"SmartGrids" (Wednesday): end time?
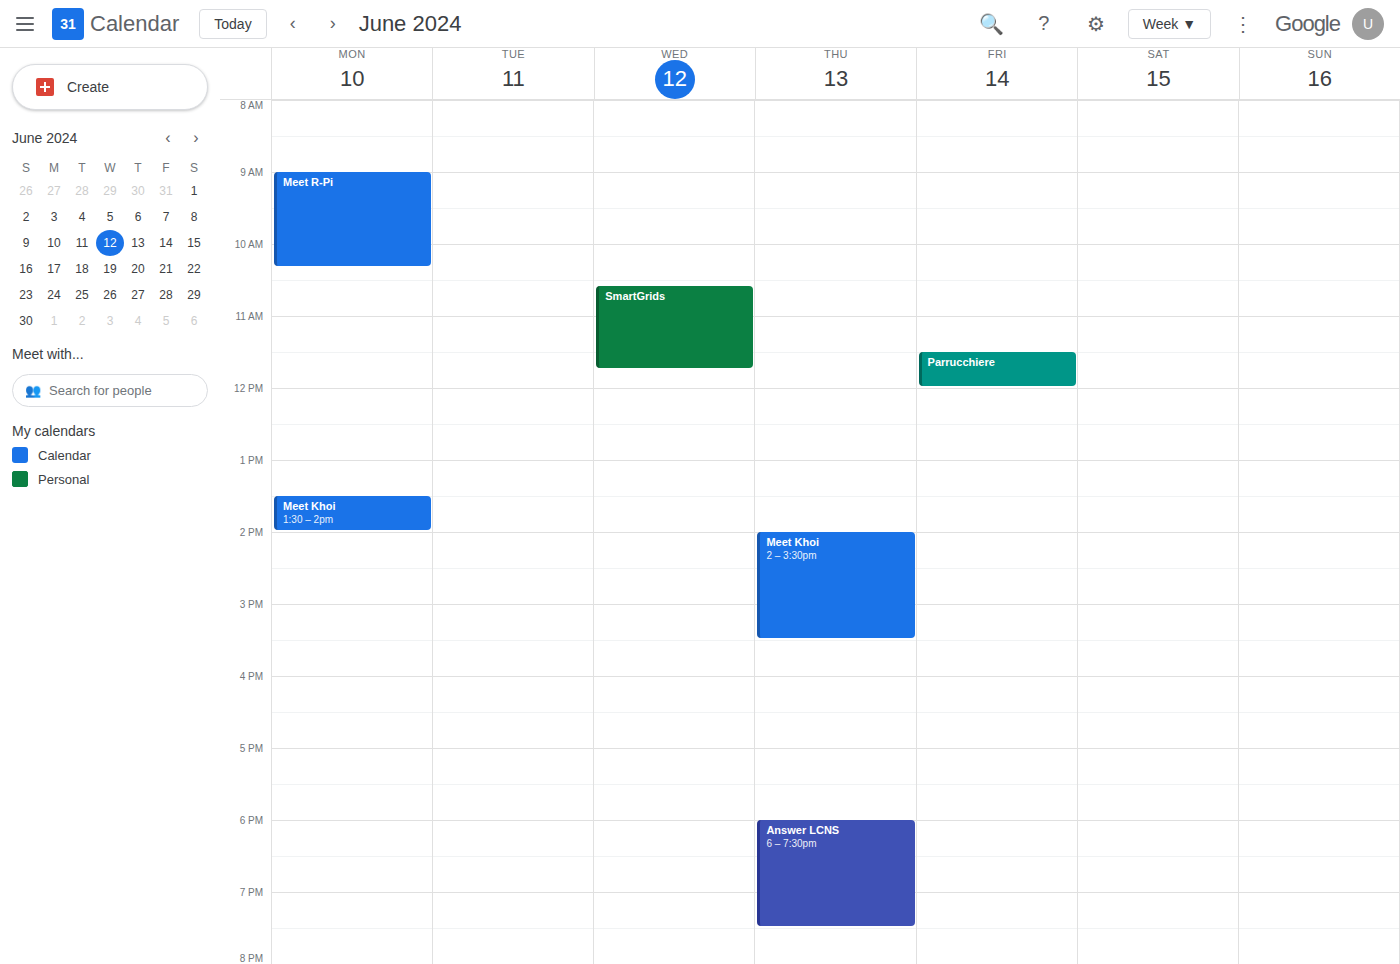
11:45 AM